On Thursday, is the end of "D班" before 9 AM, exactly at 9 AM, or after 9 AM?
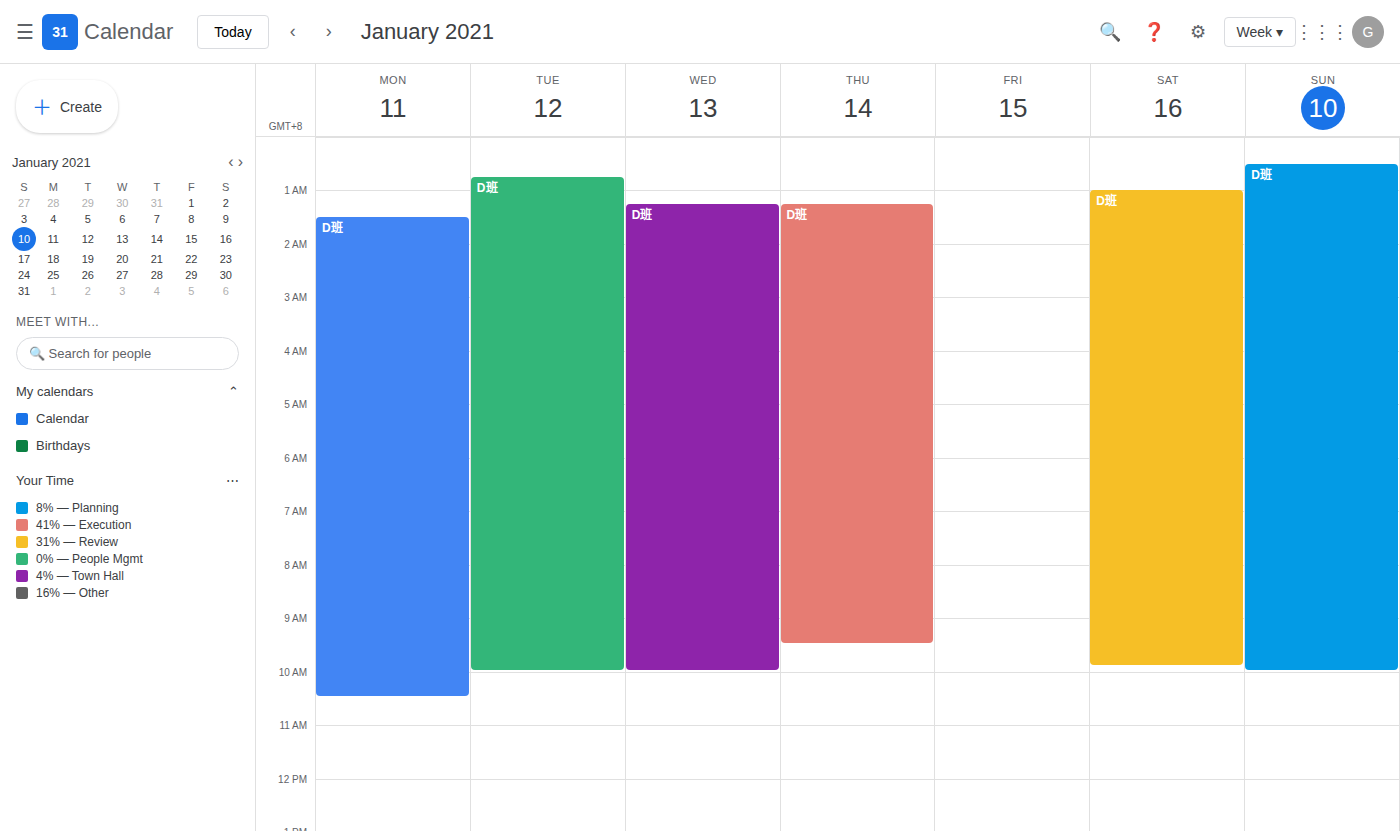
9:30 AM -- after 9 AM, 30 minutes below the 9 AM line.